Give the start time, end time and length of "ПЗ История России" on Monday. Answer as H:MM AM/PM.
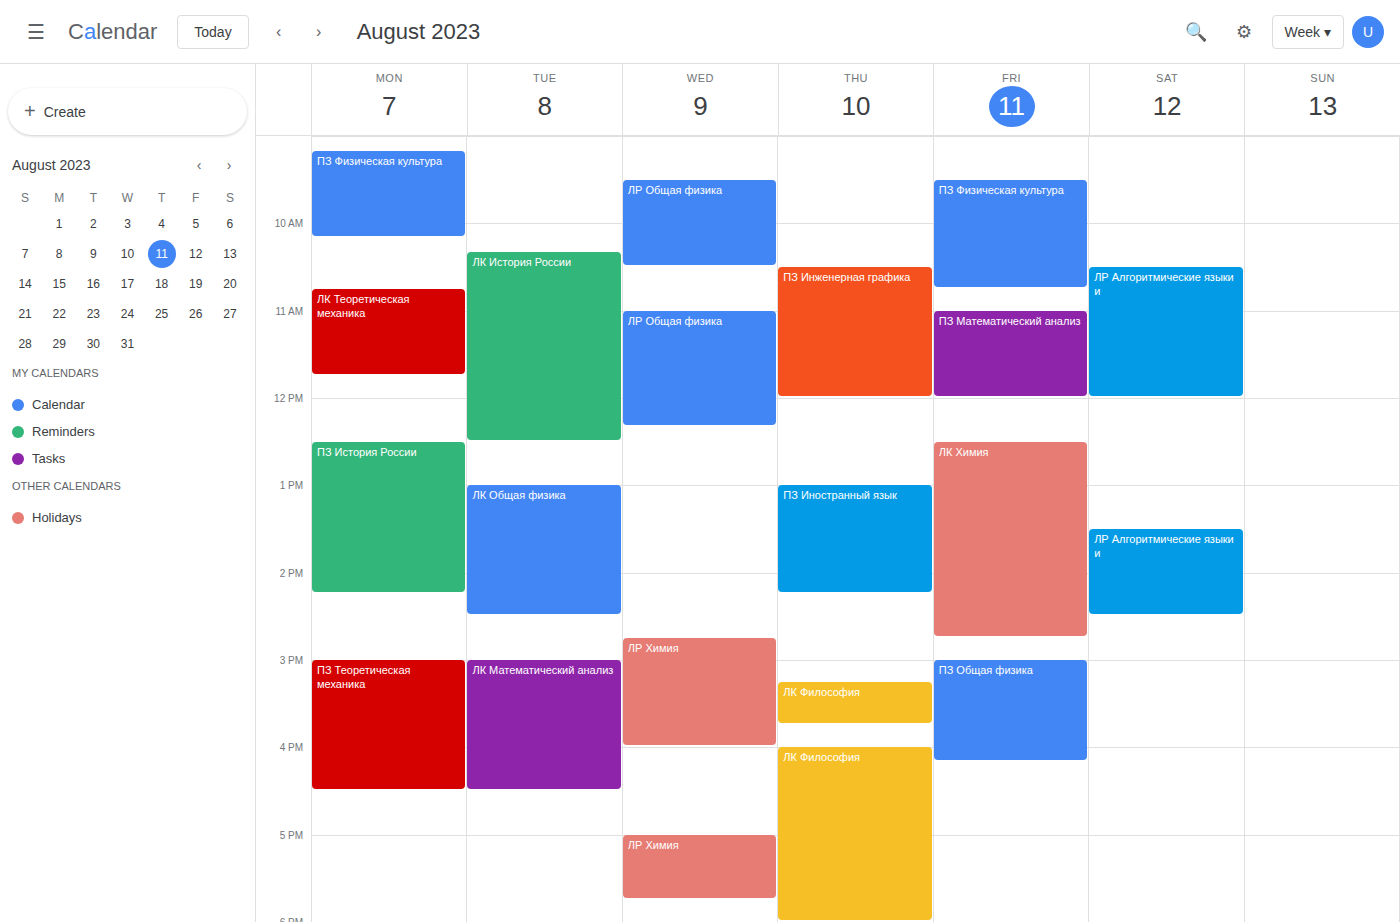
12:30 PM to 2:15 PM, 1 hour 45 minutes